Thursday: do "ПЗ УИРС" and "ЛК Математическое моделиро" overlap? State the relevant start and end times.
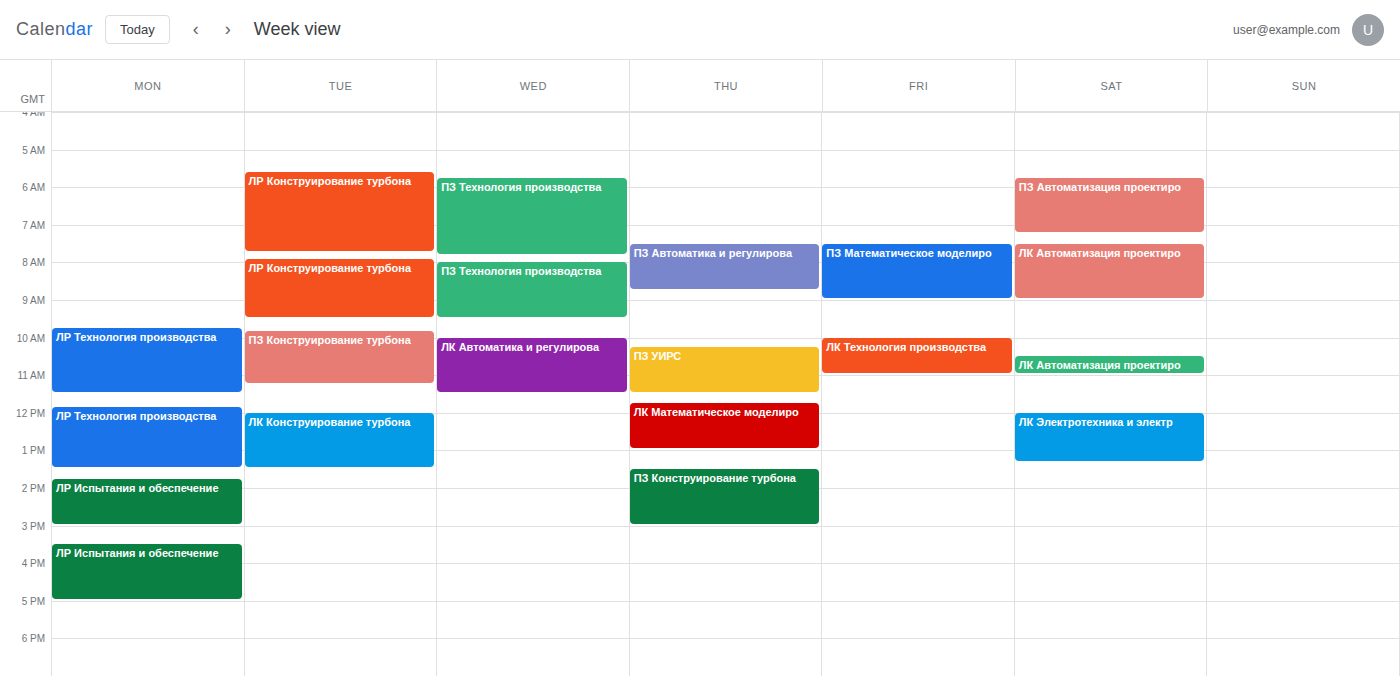
"ПЗ УИРС" ends at 11:30 AM and "ЛК Математическое моделиро" starts at 11:45 AM -- no overlap.